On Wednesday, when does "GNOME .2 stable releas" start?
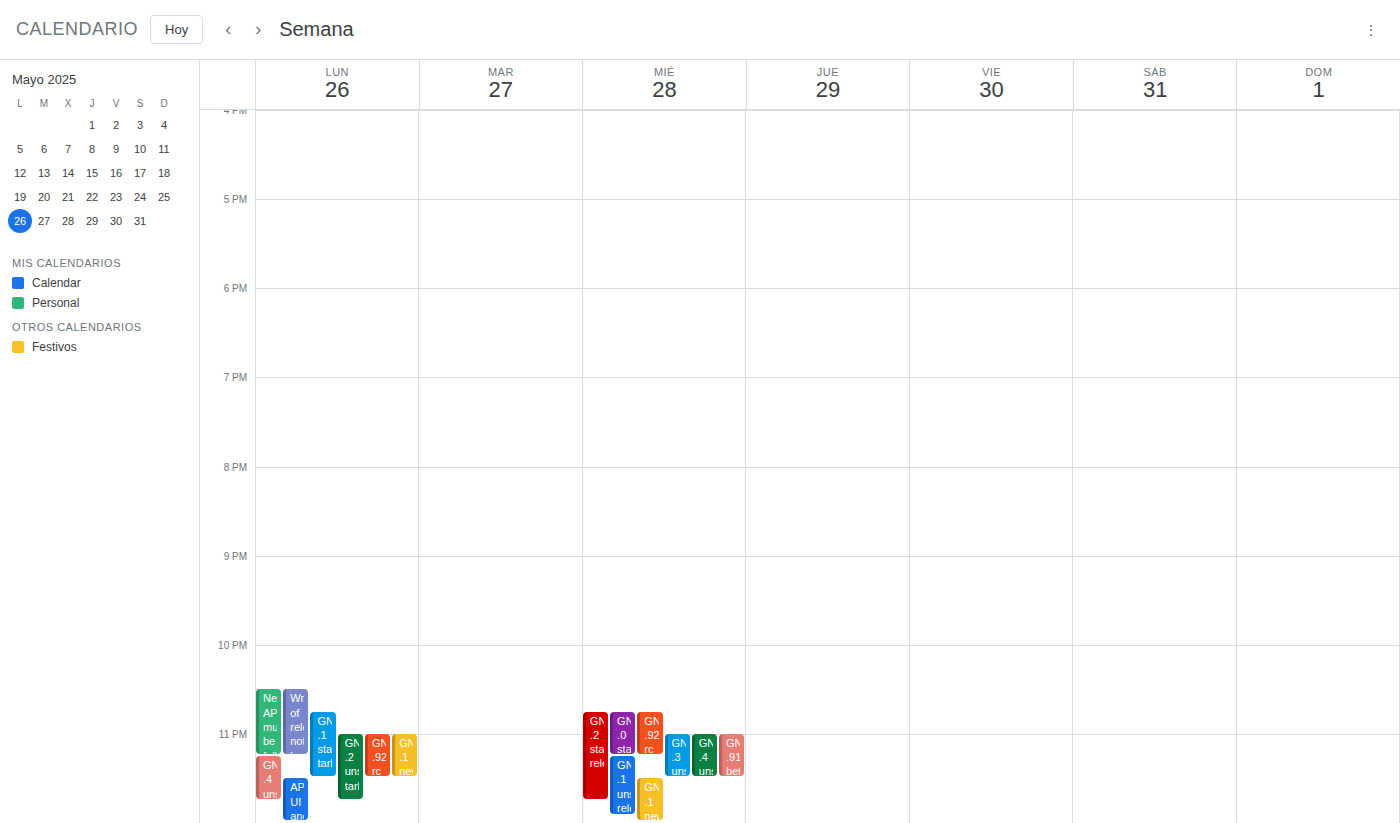
10:45 PM